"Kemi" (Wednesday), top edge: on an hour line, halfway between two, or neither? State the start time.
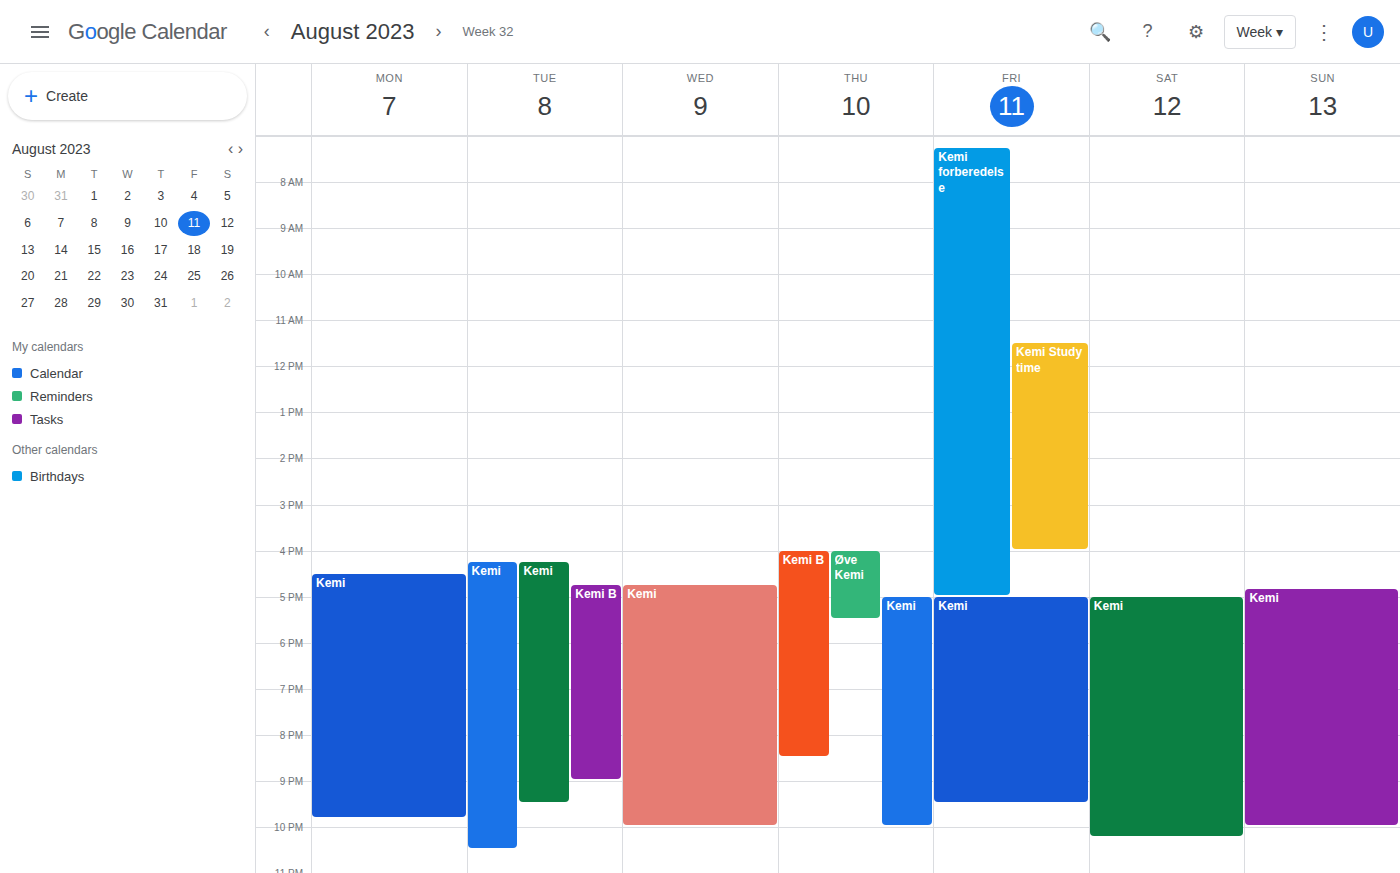
4:45 PM -- neither: three quarters of the way from the 4 PM line to the 5 PM line.